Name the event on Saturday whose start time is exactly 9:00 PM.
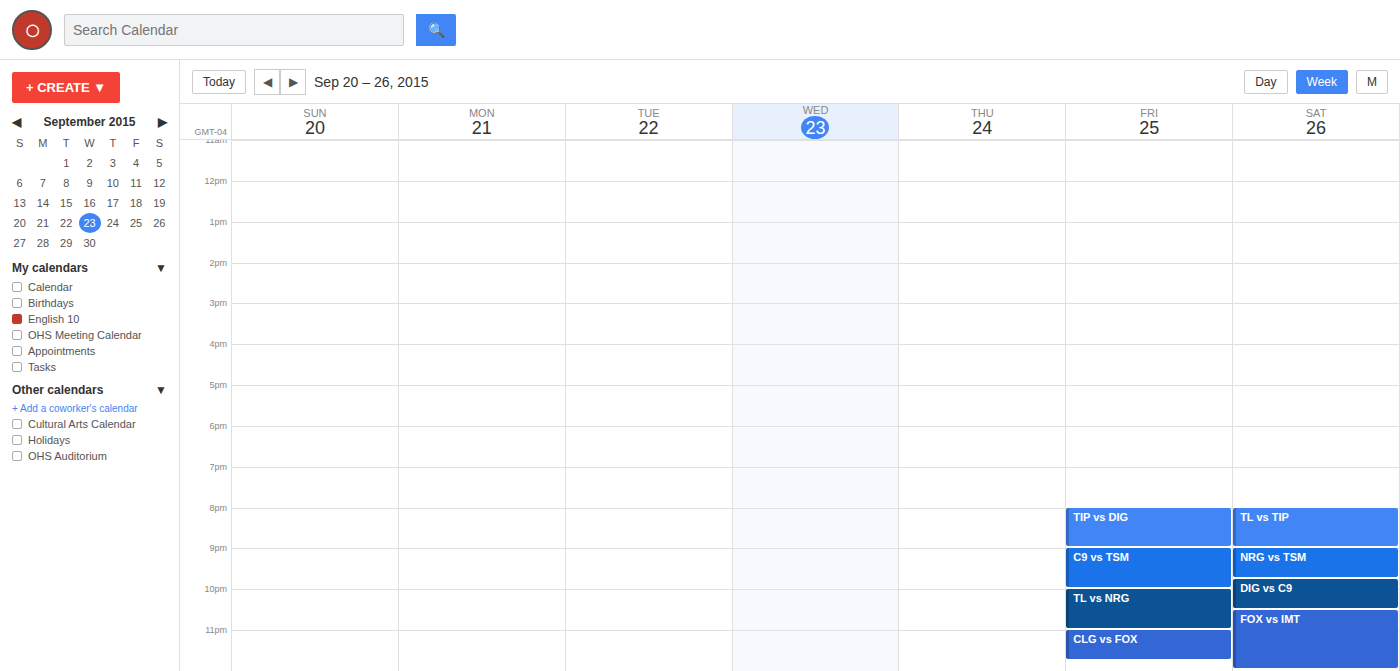
"NRG vs TSM"